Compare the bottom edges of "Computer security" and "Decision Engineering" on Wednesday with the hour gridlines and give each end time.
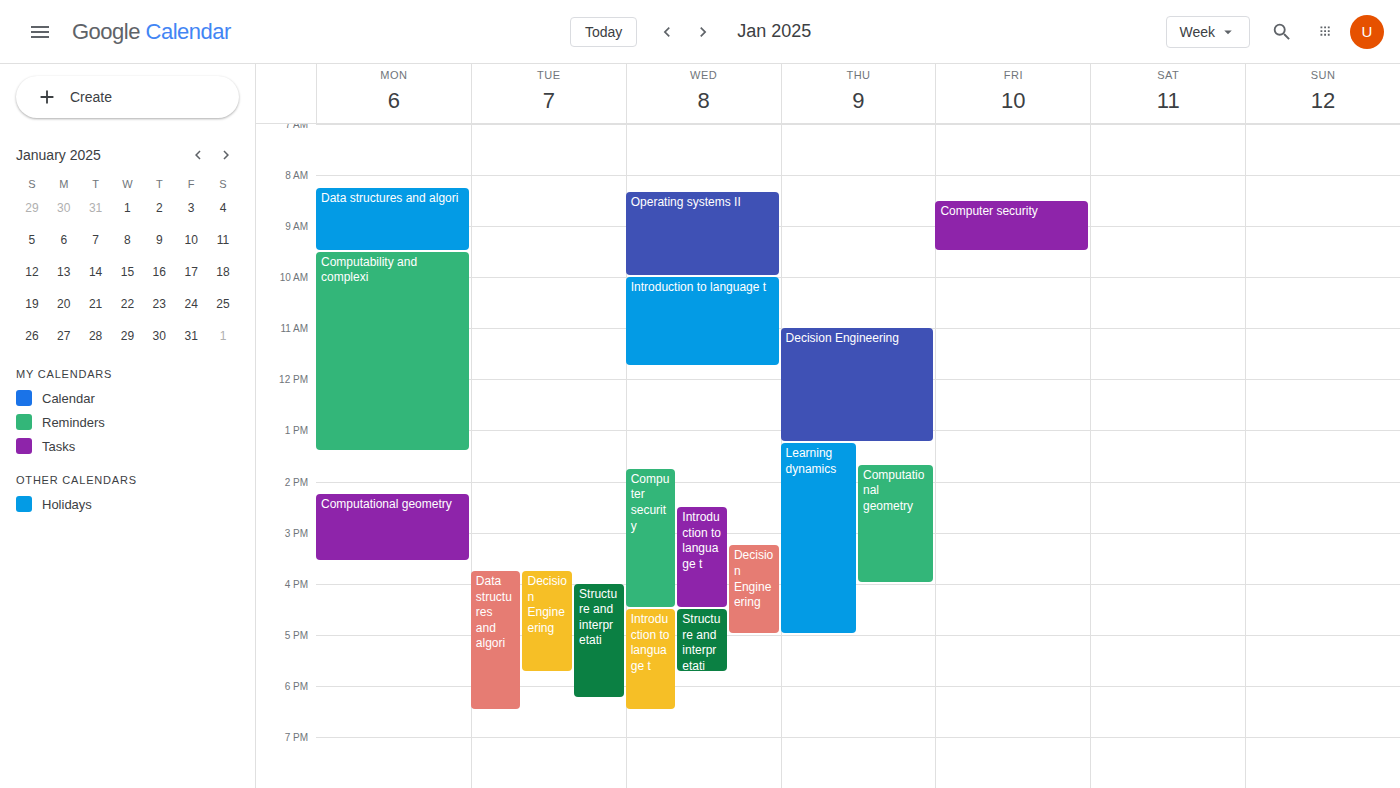
"Computer security": 4:30 PM, halfway between the 4 PM and 5 PM lines. "Decision Engineering": 5:00 PM, exactly on the 5 PM line.